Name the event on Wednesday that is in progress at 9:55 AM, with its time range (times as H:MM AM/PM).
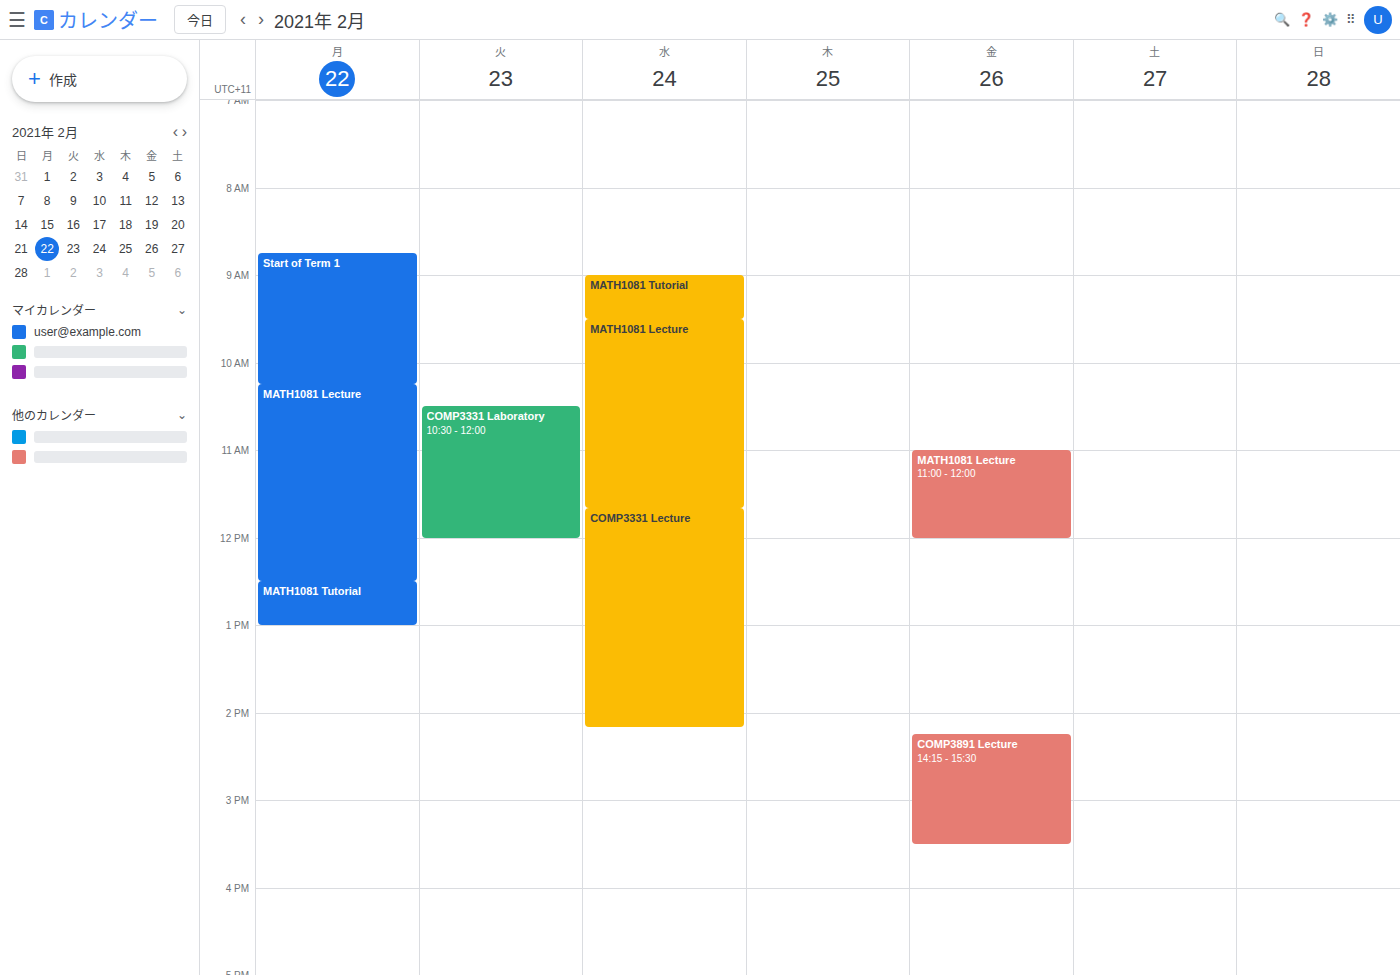
"MATH1081 Lecture", 9:30 AM to 11:40 AM